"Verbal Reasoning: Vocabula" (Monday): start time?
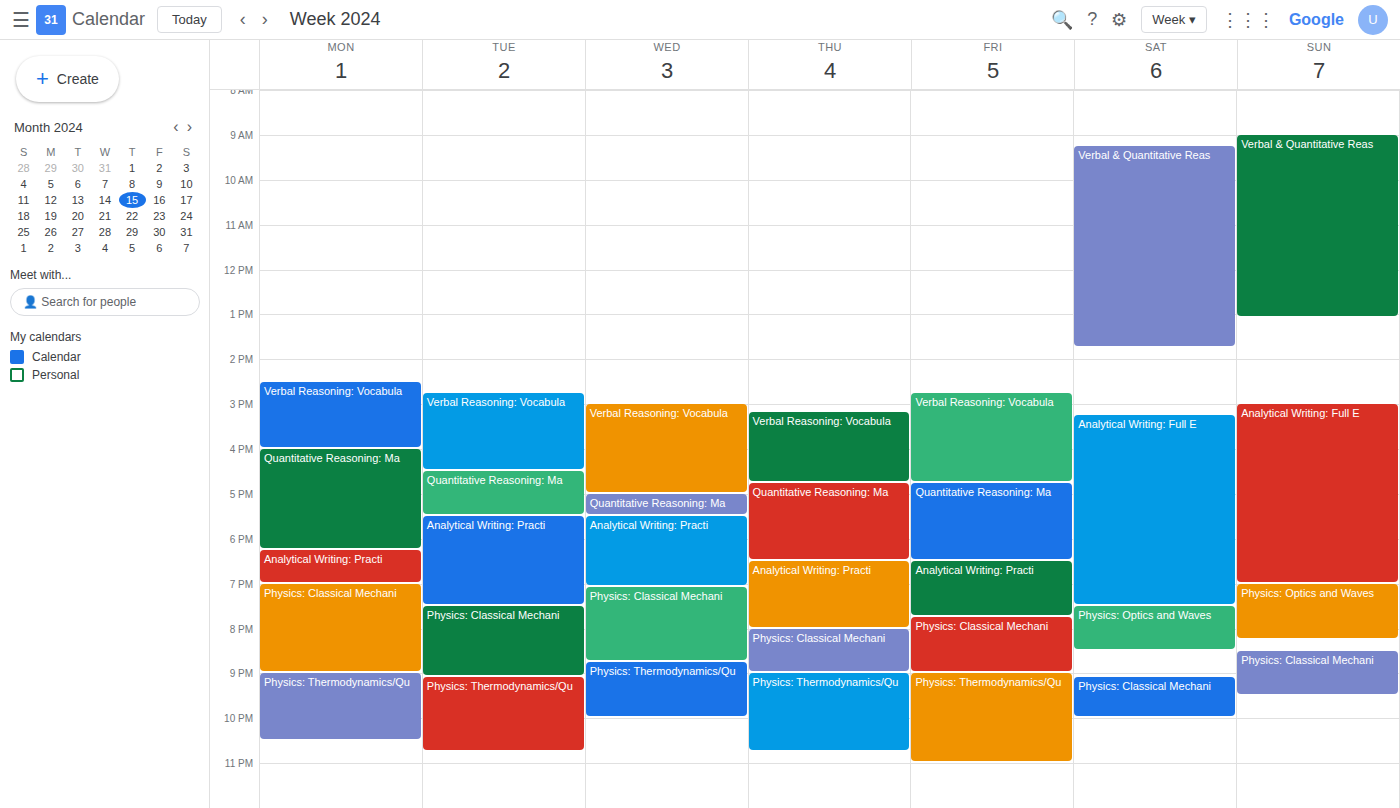
2:30 PM